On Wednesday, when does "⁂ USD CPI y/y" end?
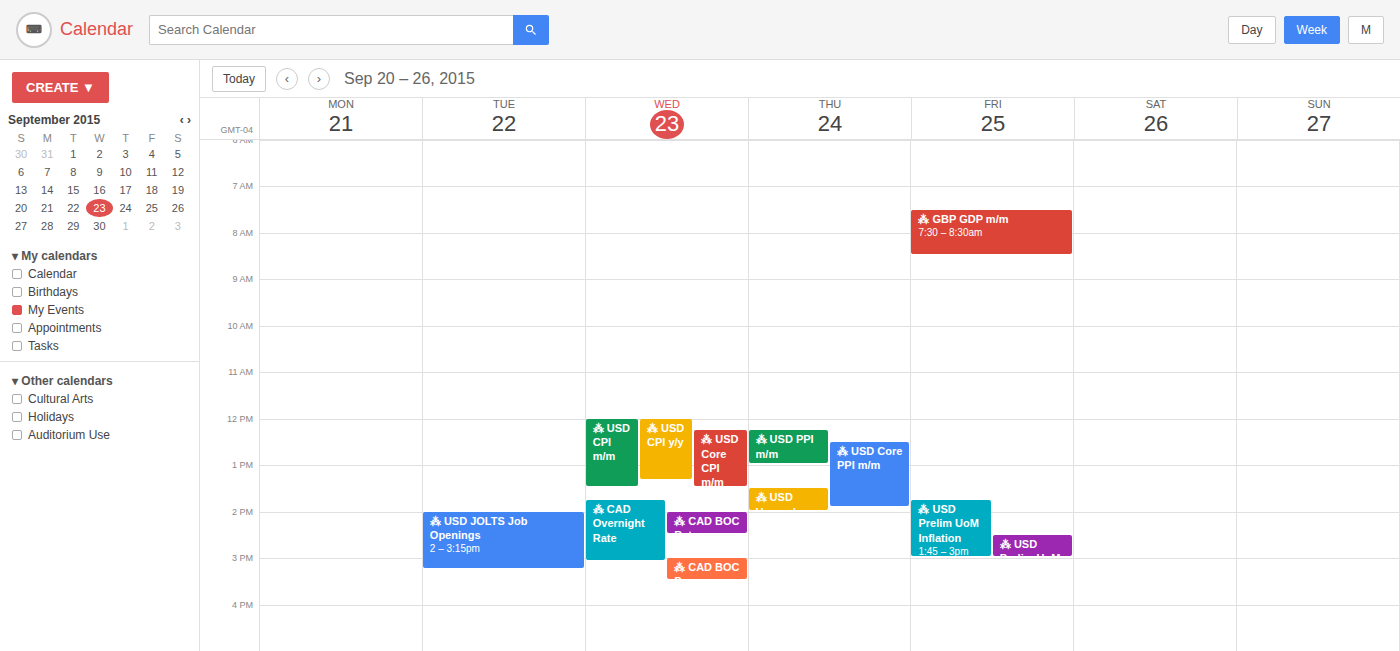
1:20 PM